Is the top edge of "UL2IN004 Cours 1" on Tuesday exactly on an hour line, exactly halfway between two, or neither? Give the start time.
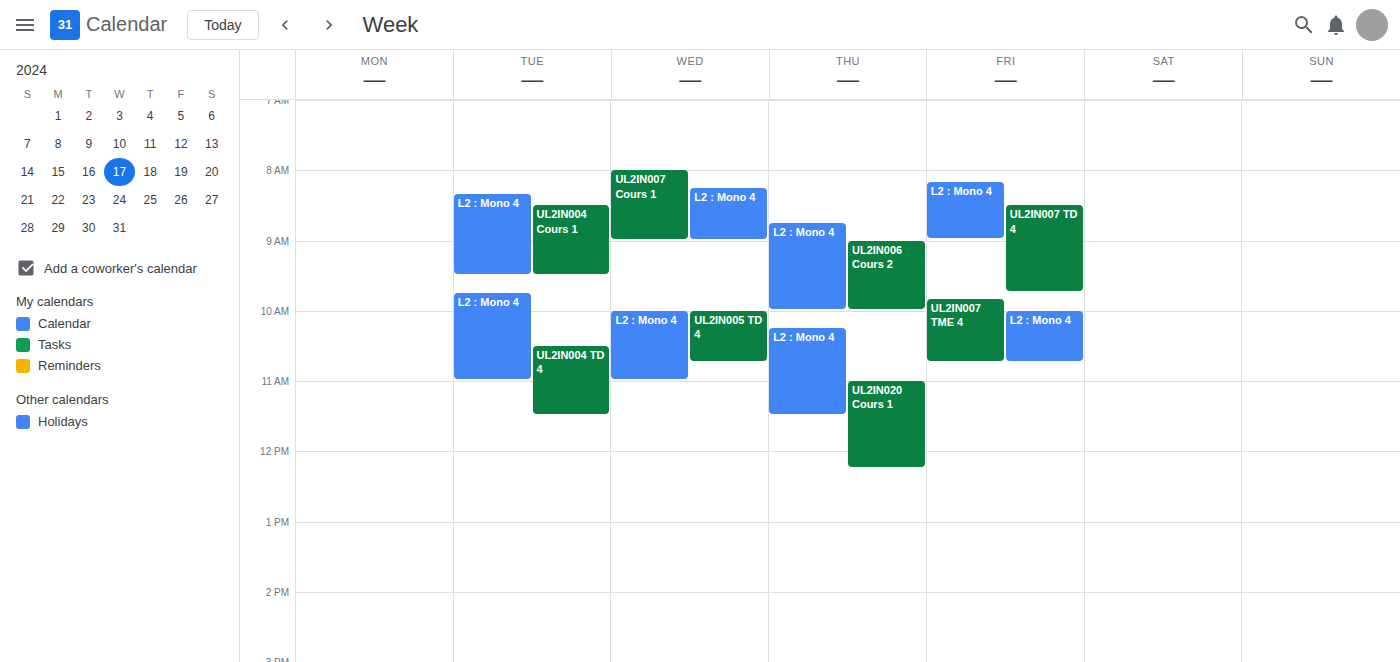
8:30 AM -- halfway between the 8 AM and 9 AM lines.